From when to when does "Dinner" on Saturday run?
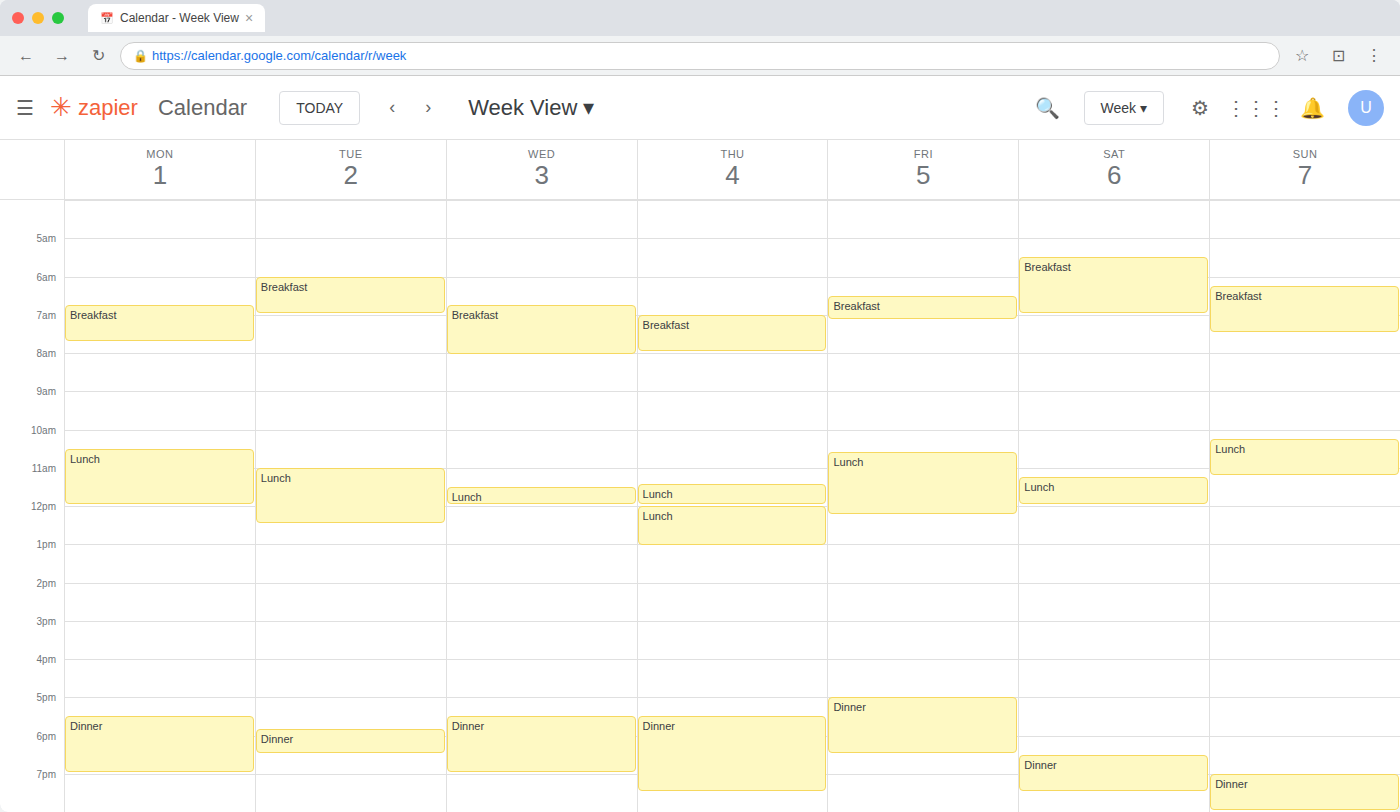
18:30 to 19:30